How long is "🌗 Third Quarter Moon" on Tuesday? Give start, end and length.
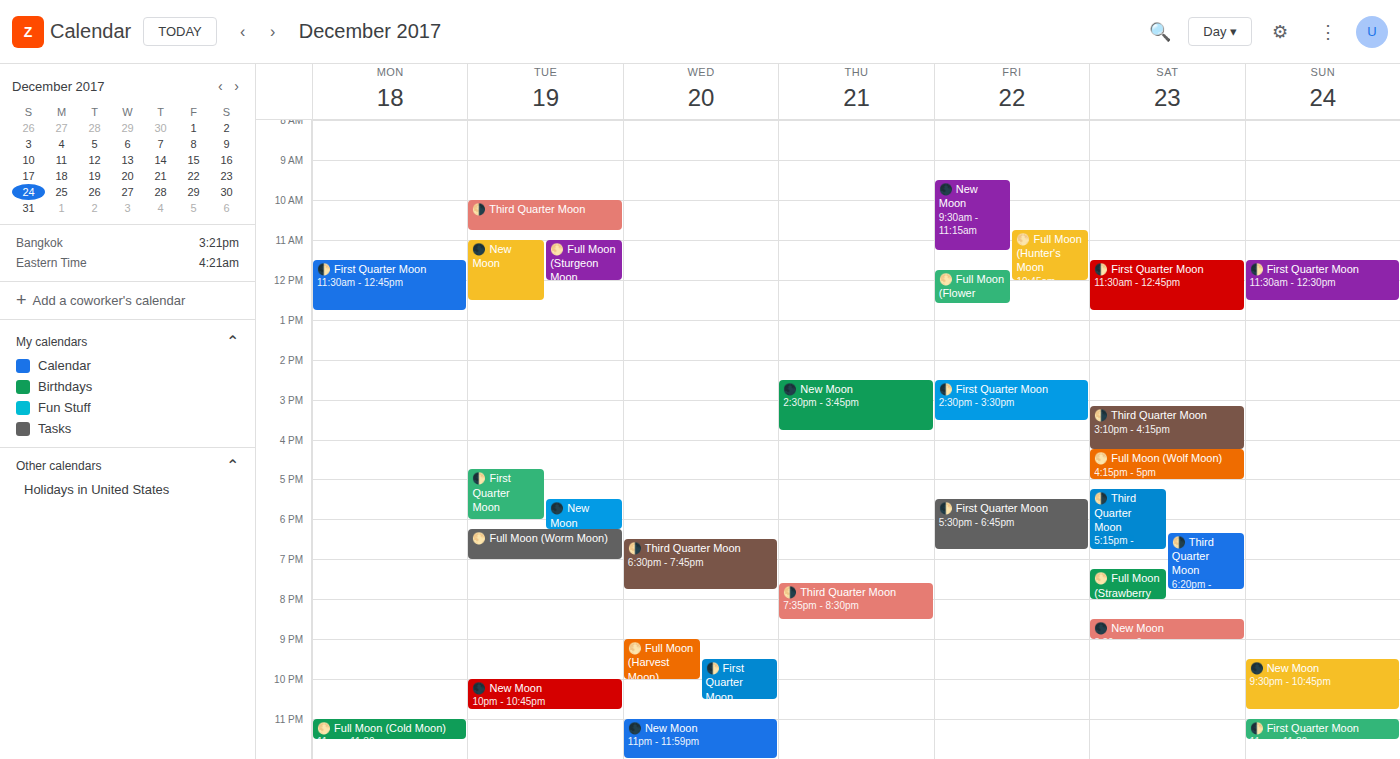
10:00 AM to 10:45 AM, 45 minutes